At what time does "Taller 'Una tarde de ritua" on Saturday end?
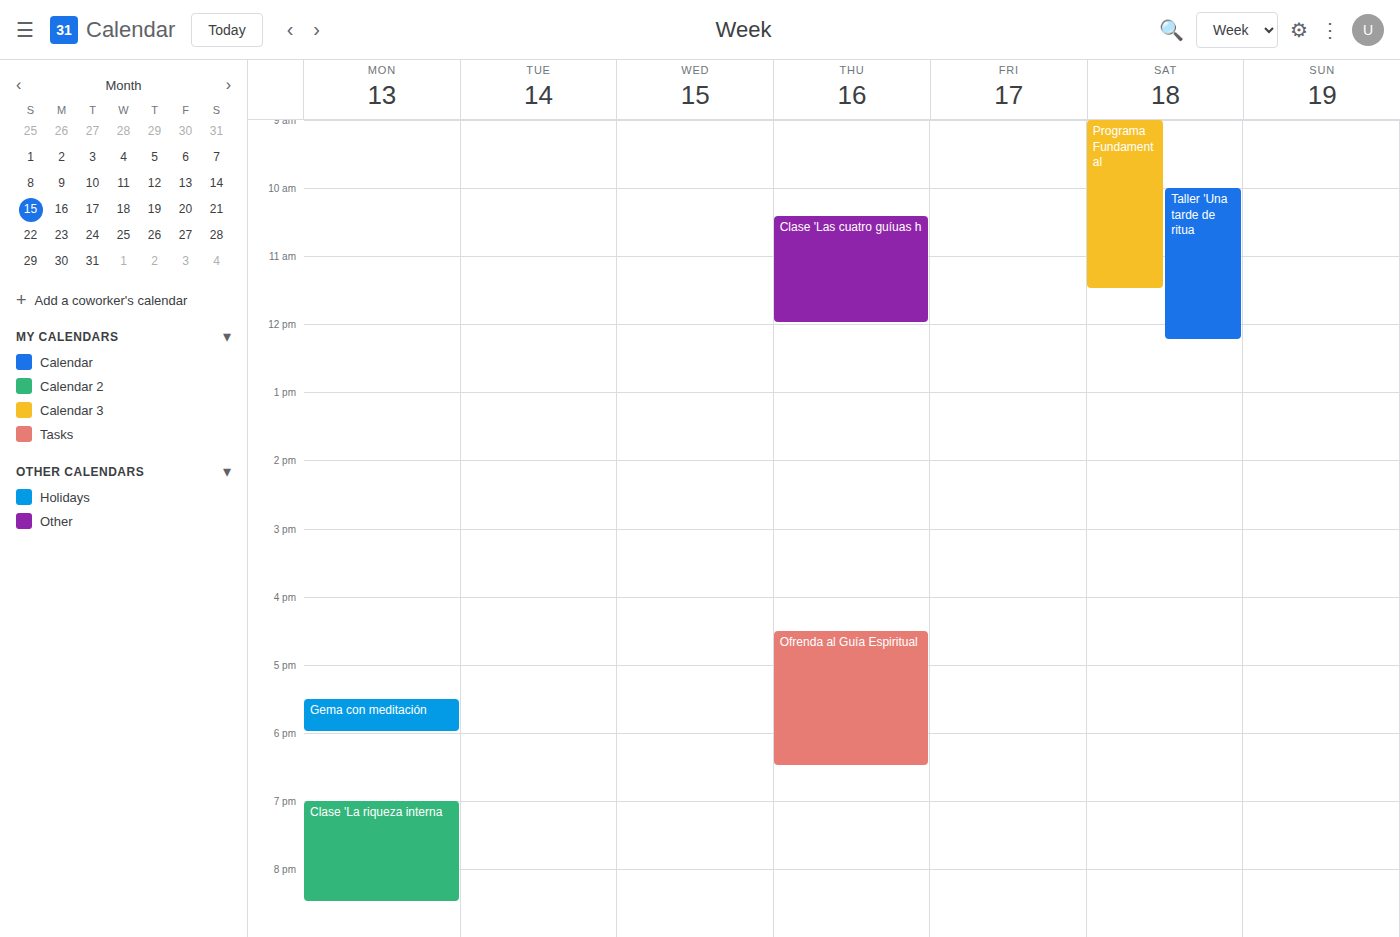
12:15